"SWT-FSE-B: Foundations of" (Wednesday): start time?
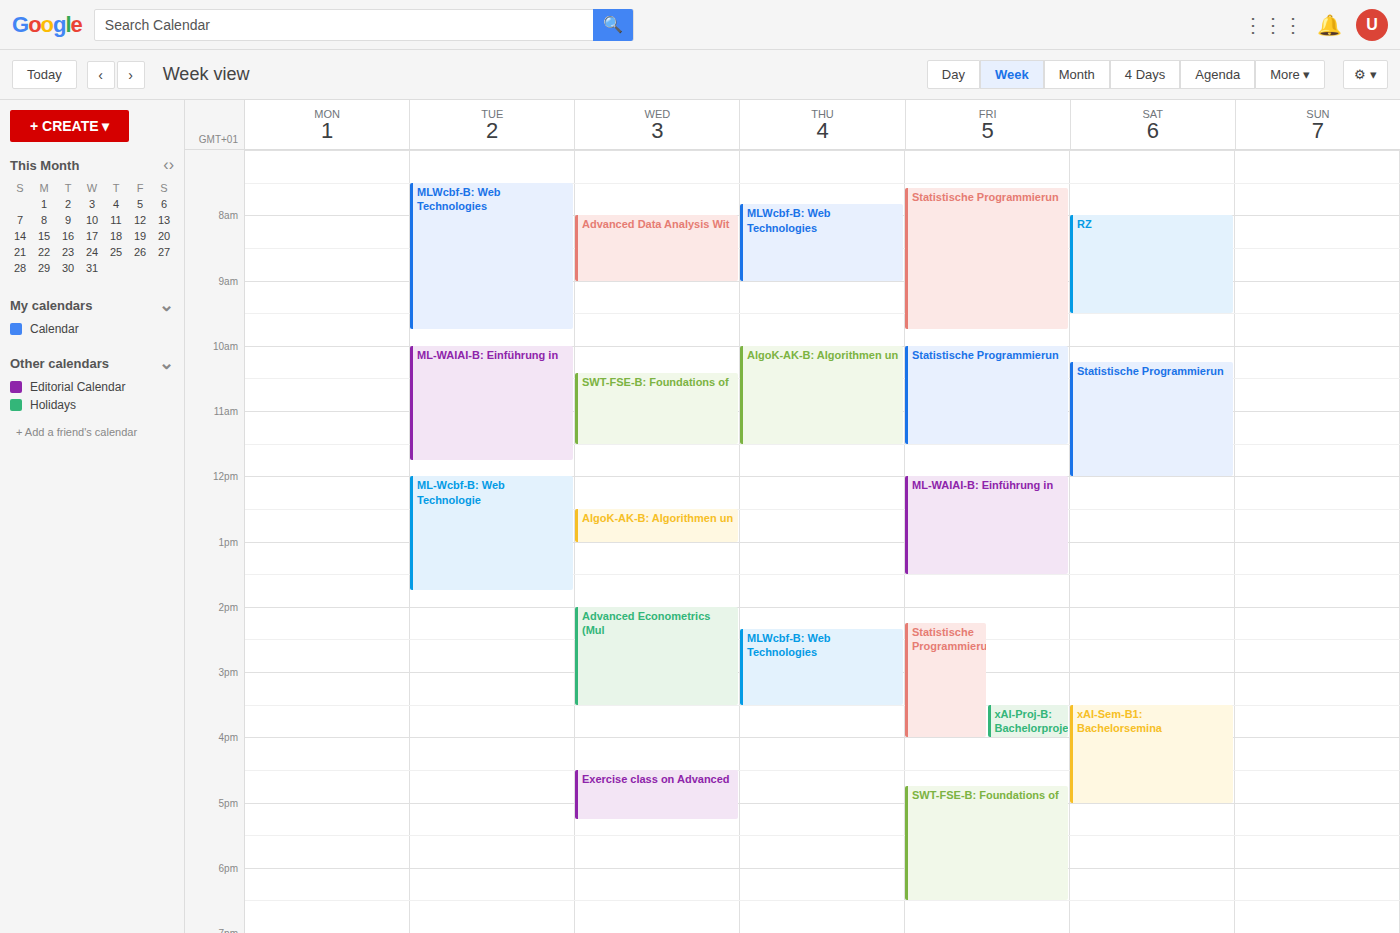
10:25 AM